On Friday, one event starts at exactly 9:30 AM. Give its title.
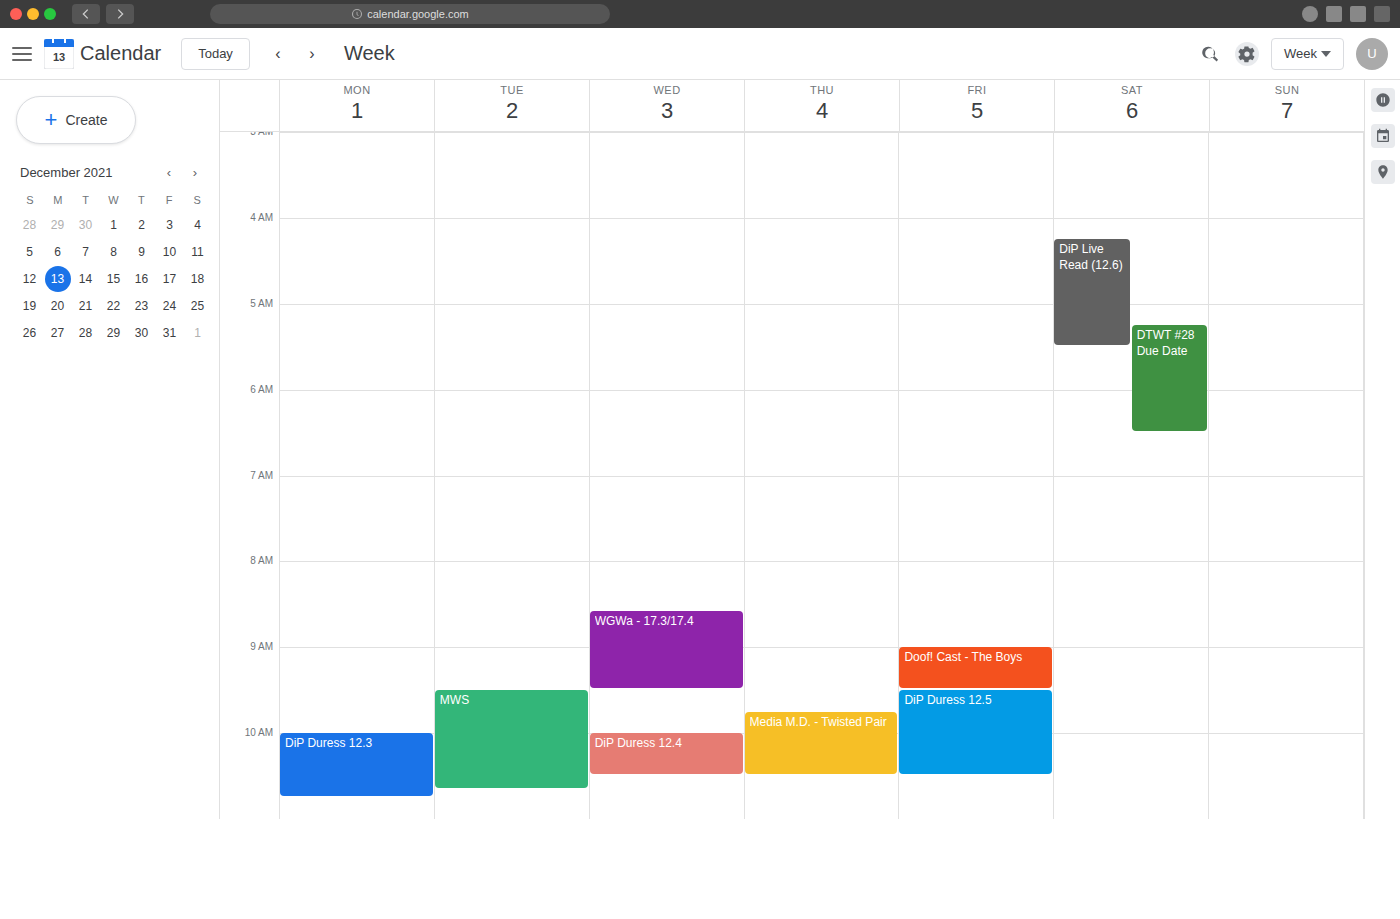
"DiP Duress 12.5"